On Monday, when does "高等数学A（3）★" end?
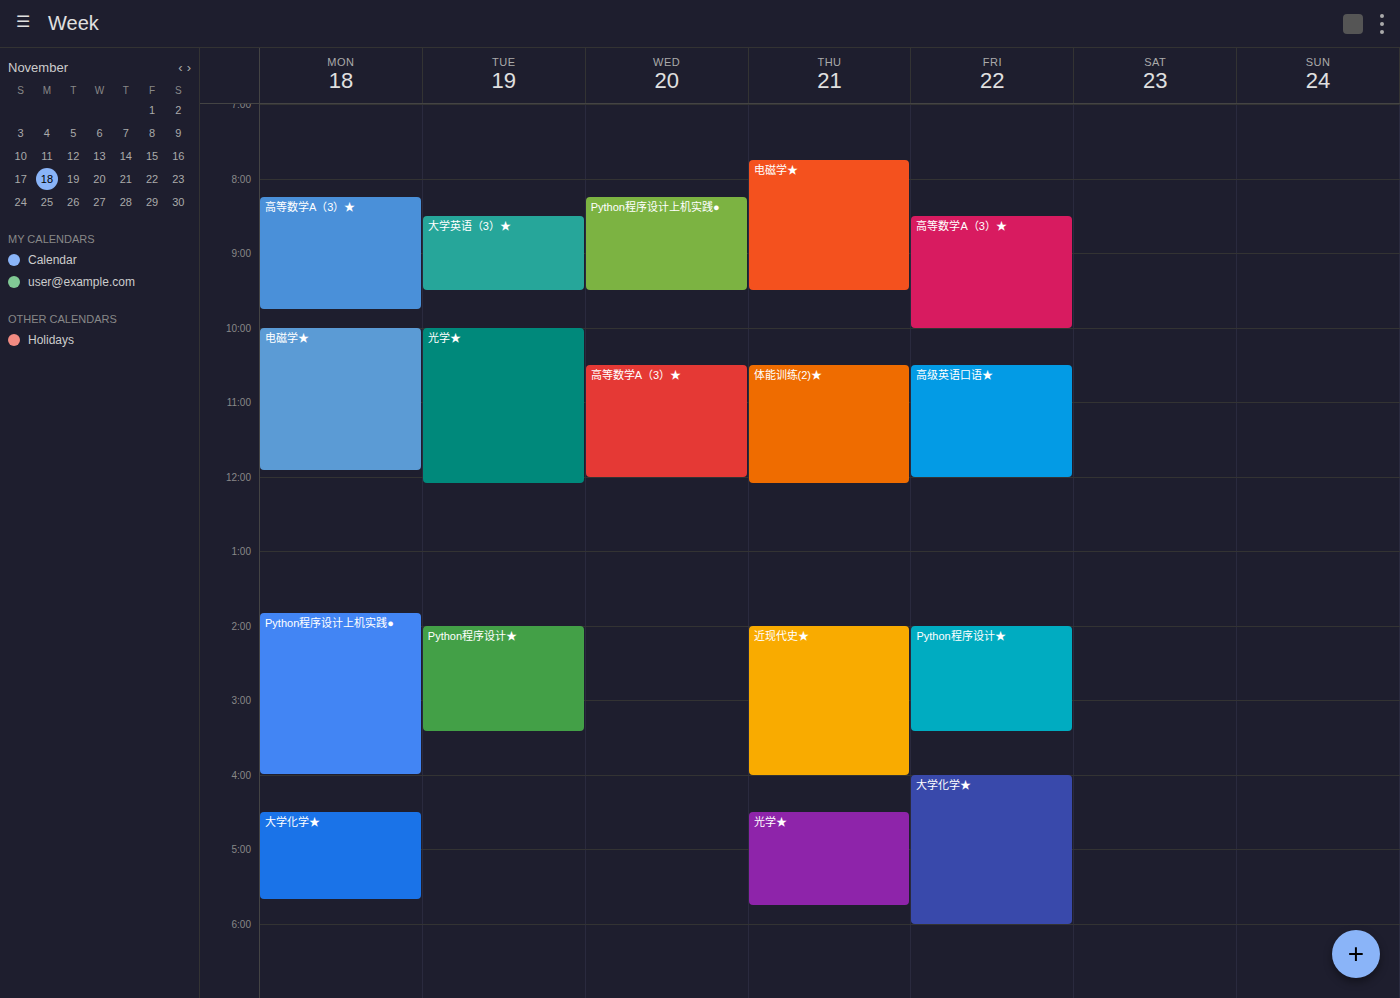
9:45 AM